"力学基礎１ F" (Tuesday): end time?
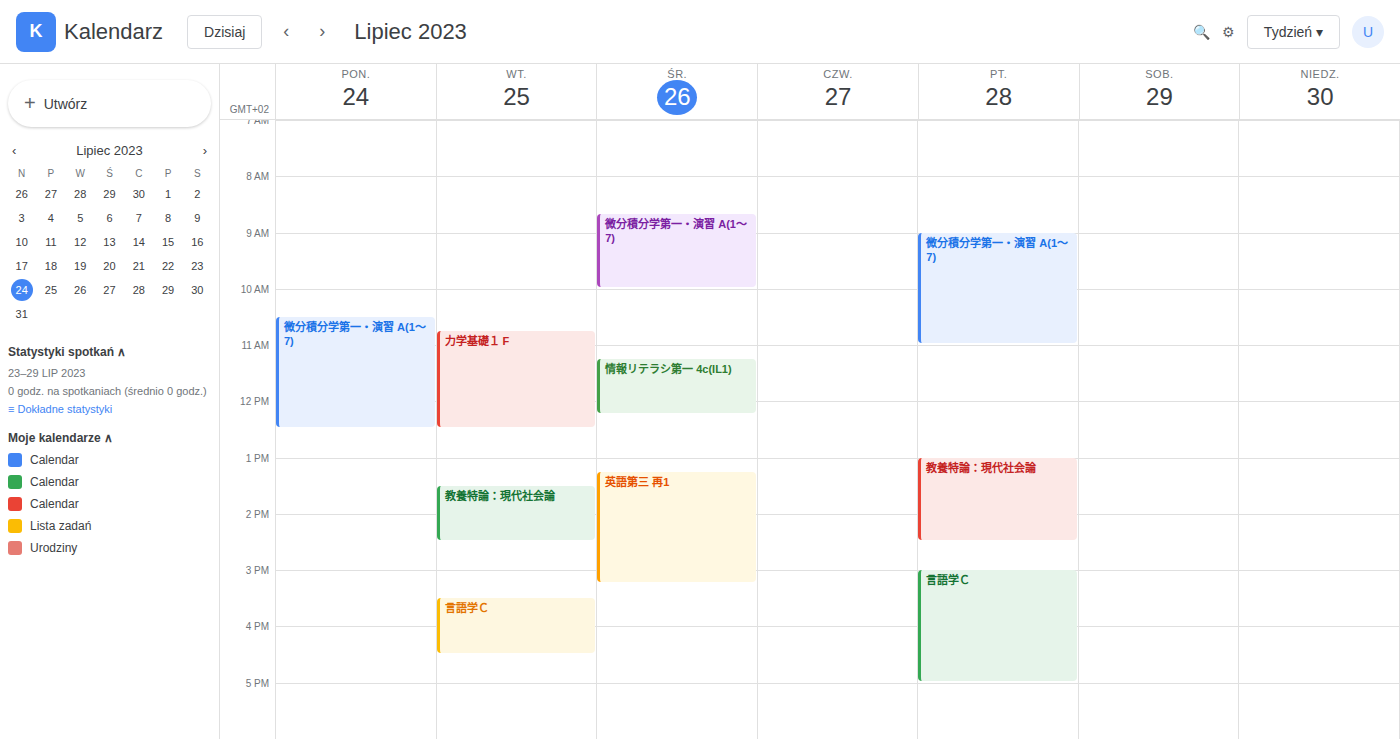
12:30 PM